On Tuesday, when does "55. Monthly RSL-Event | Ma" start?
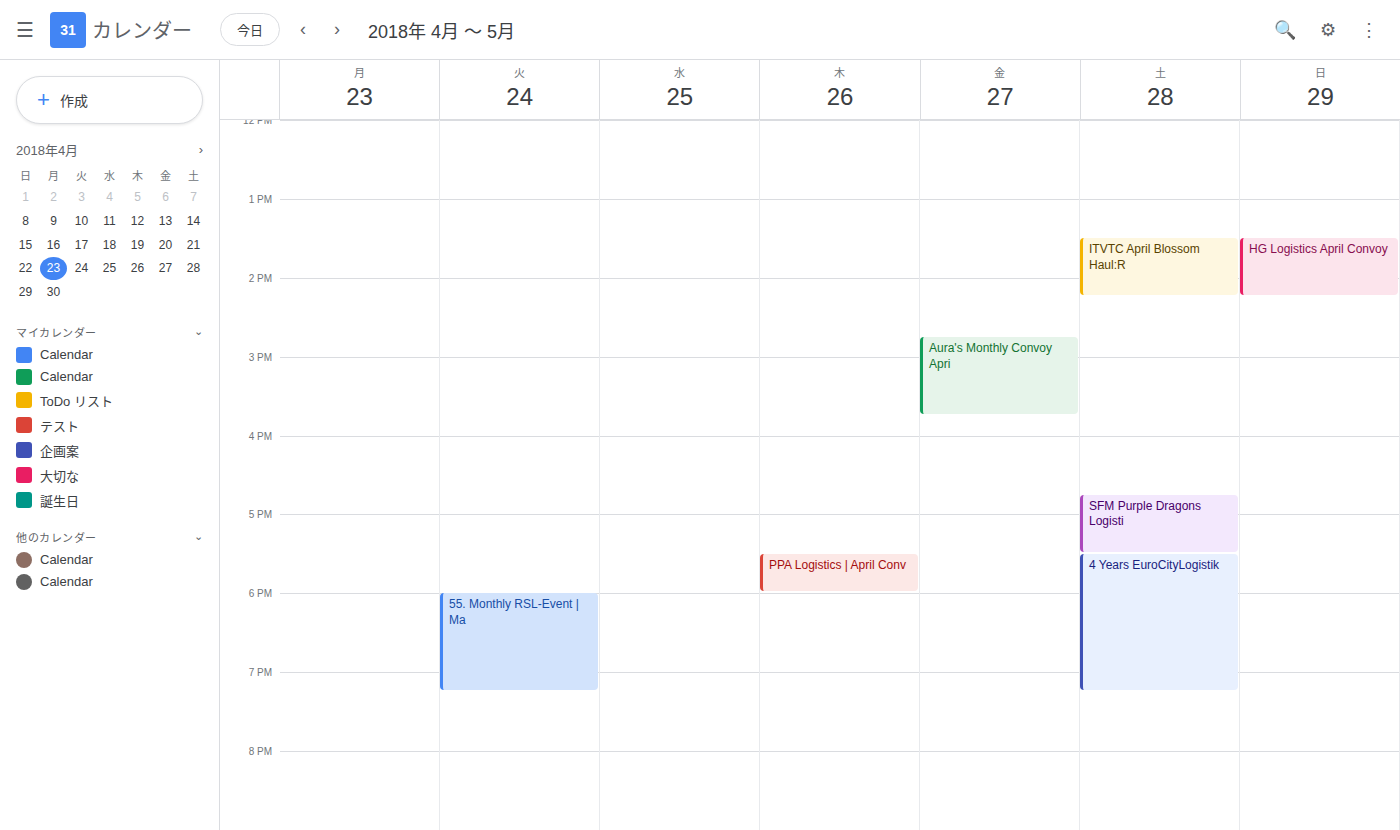
6:00 PM